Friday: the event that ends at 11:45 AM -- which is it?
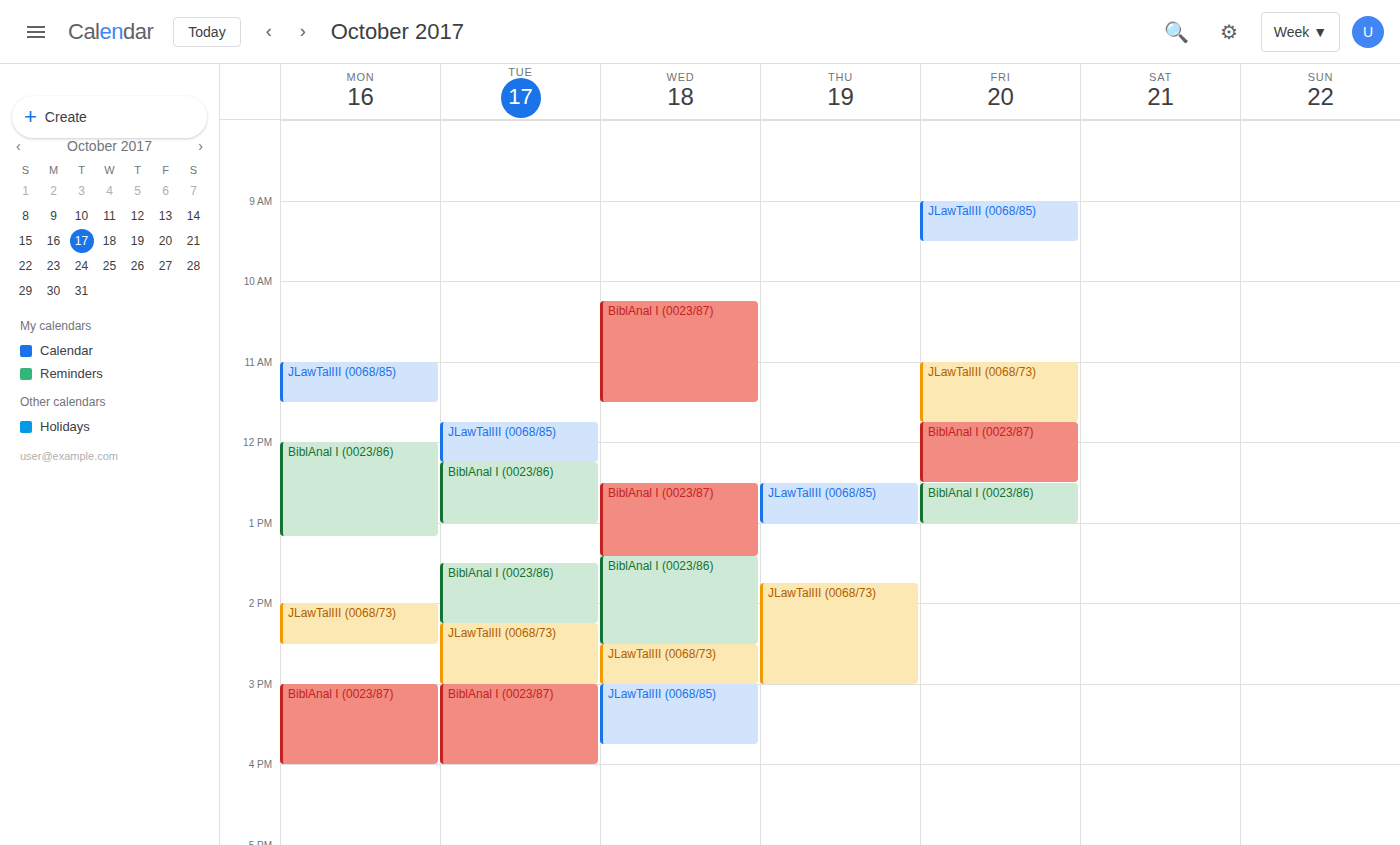
"JLawTalIII (0068/73)"